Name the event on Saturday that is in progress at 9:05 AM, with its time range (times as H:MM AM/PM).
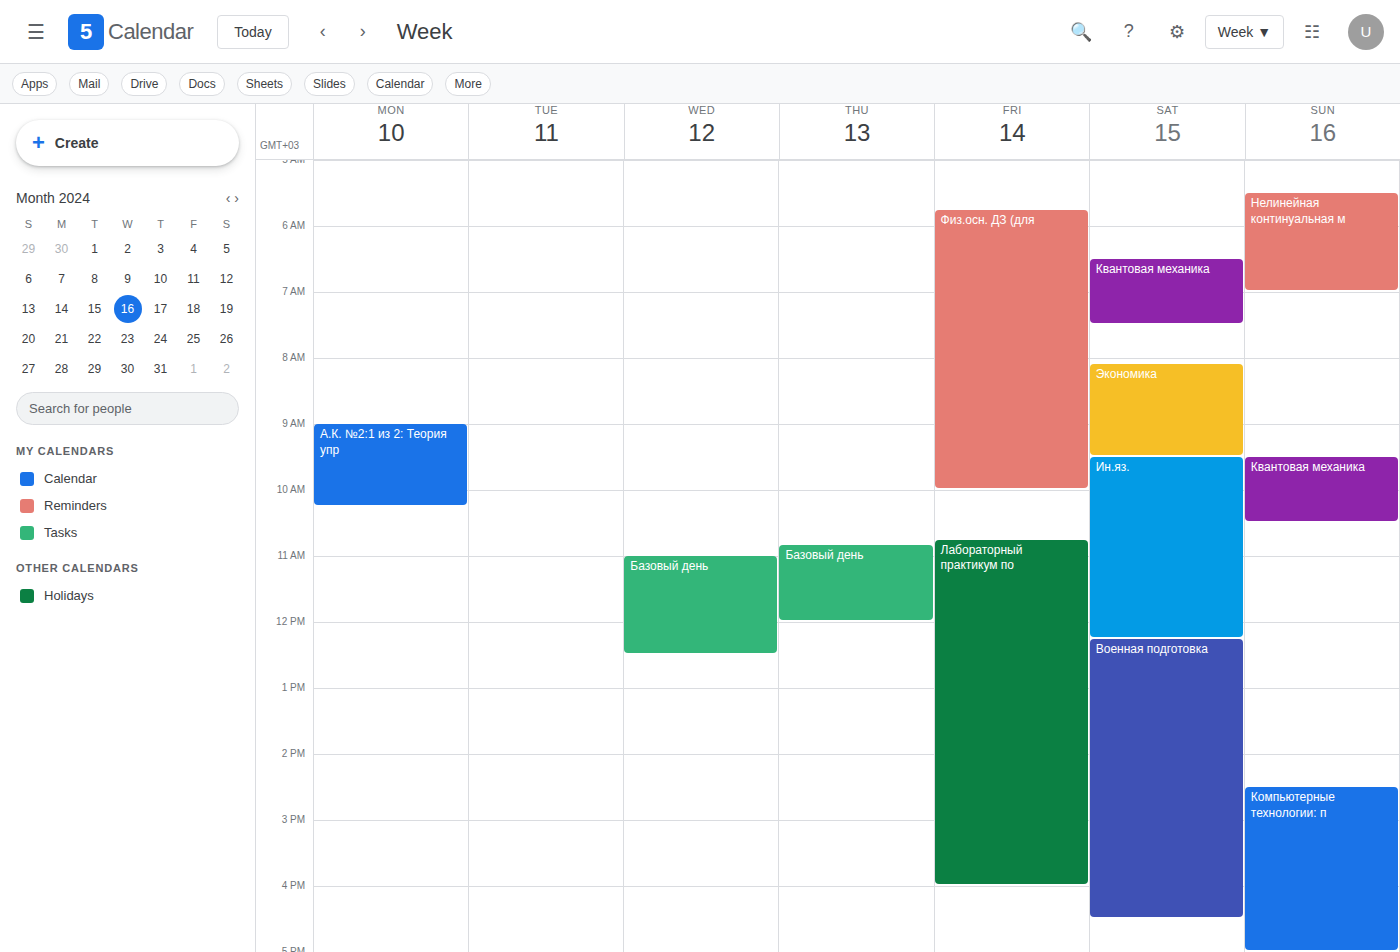
"Экономика", 8:05 AM to 9:30 AM